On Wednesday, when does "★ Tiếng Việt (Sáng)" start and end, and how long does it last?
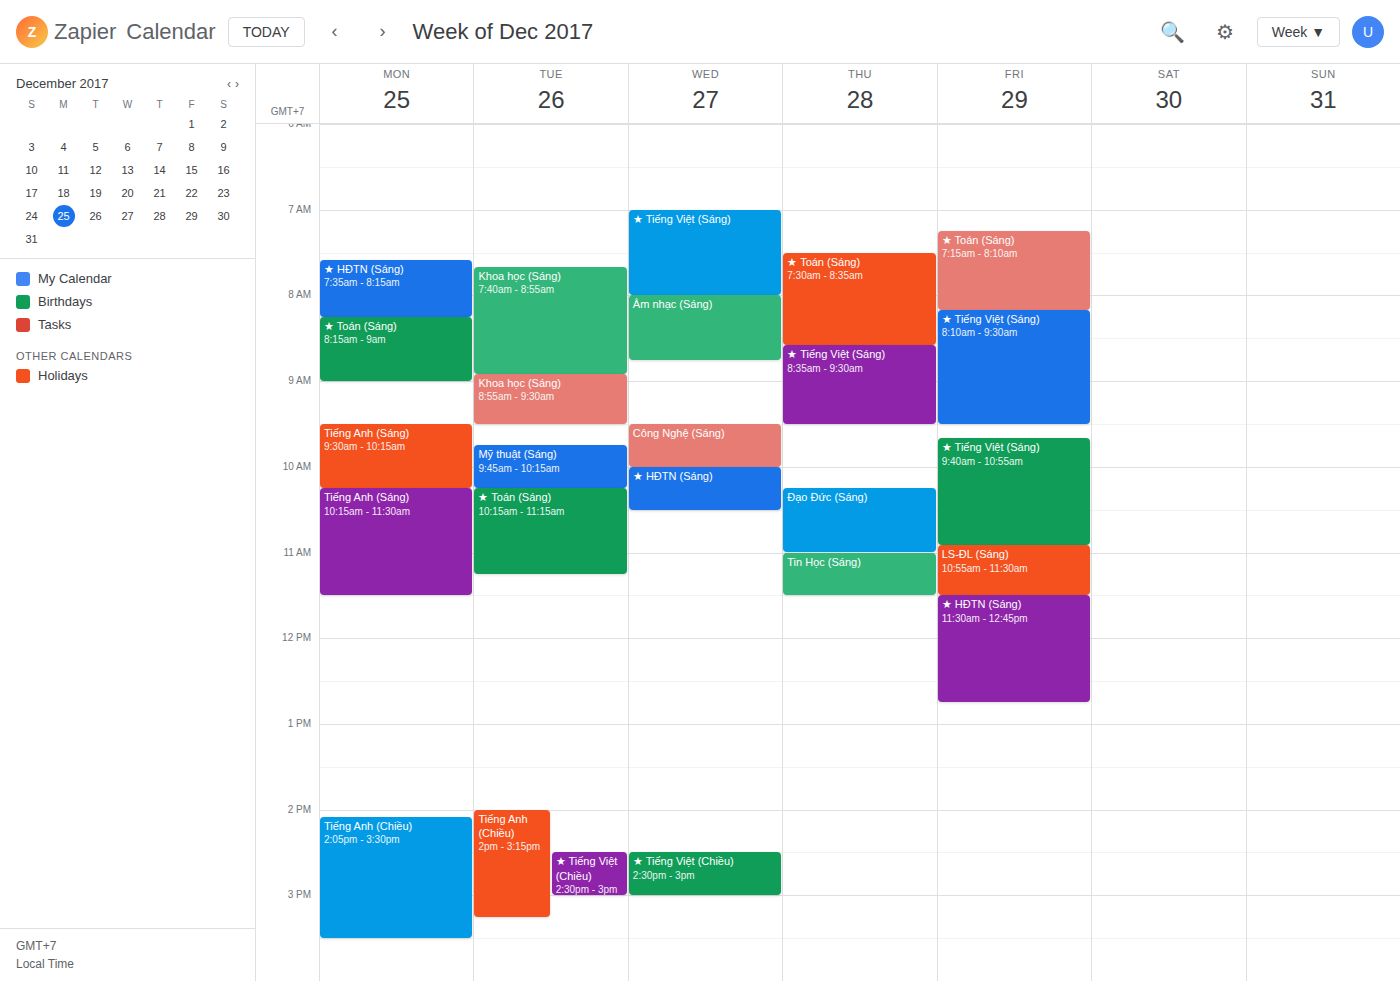
7:00 AM to 8:00 AM, 1 hour